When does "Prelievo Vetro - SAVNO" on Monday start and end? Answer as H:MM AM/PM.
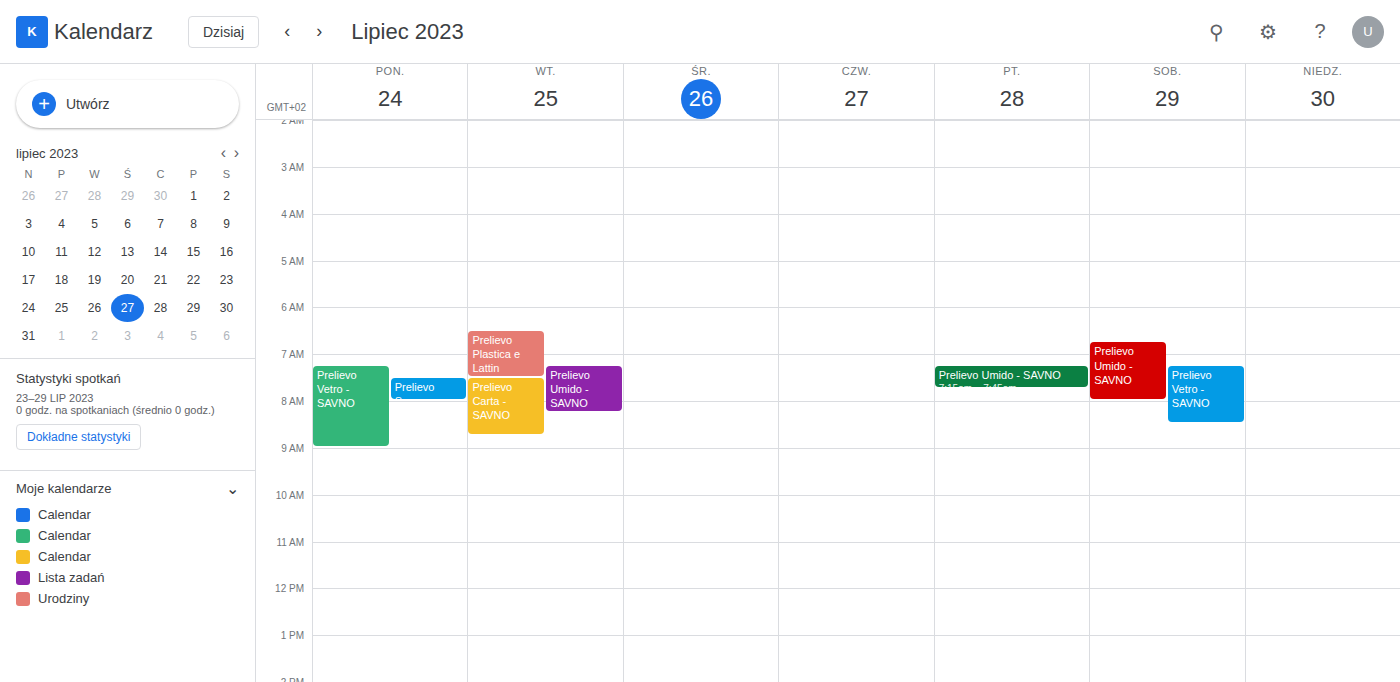
7:15 AM to 9:00 AM